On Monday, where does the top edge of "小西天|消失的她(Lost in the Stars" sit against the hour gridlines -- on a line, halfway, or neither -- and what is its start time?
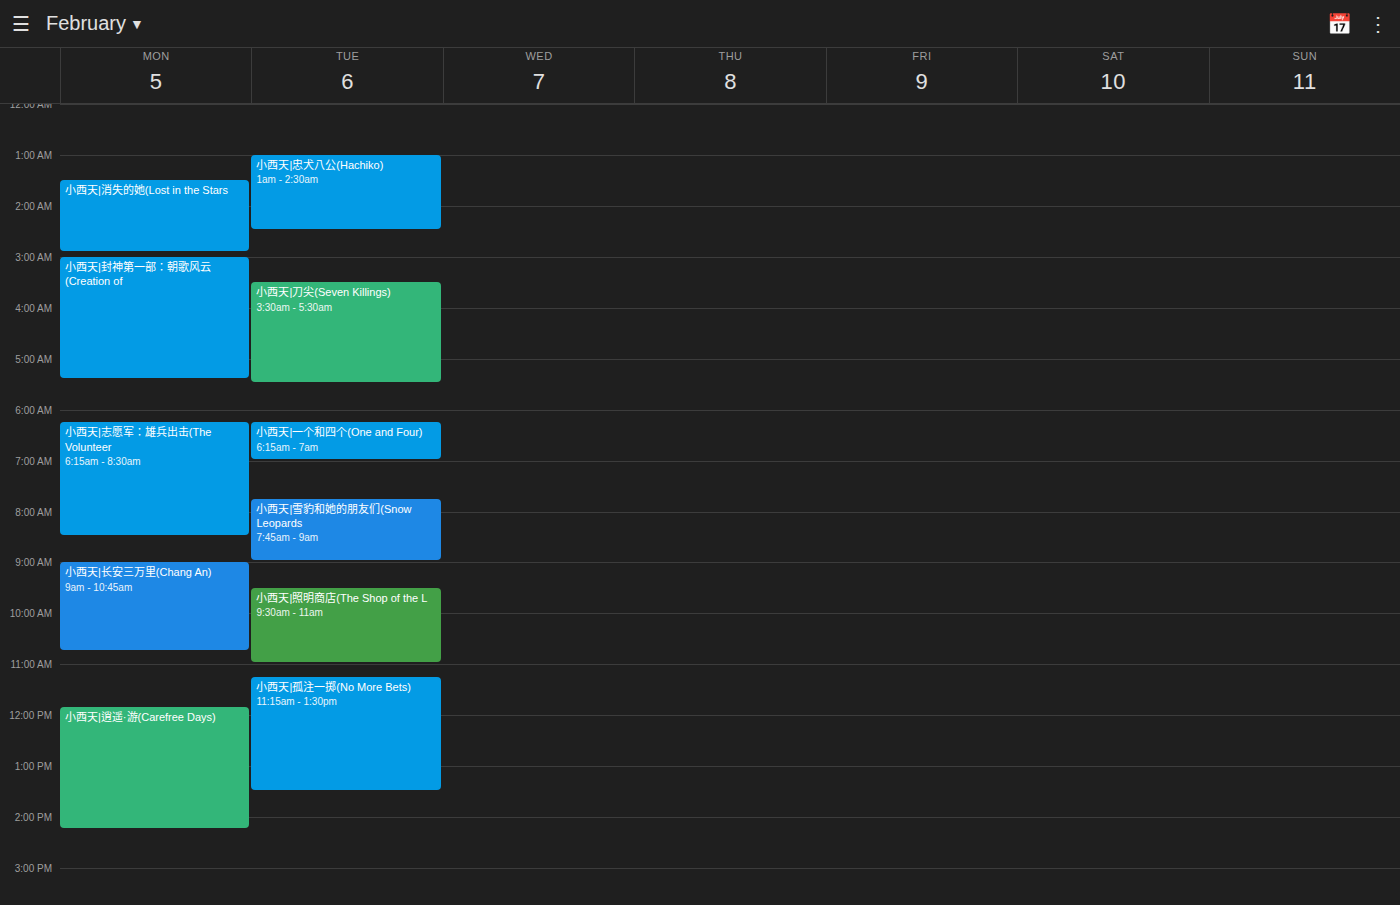
1:30 AM -- halfway between the 1 AM and 2 AM lines.